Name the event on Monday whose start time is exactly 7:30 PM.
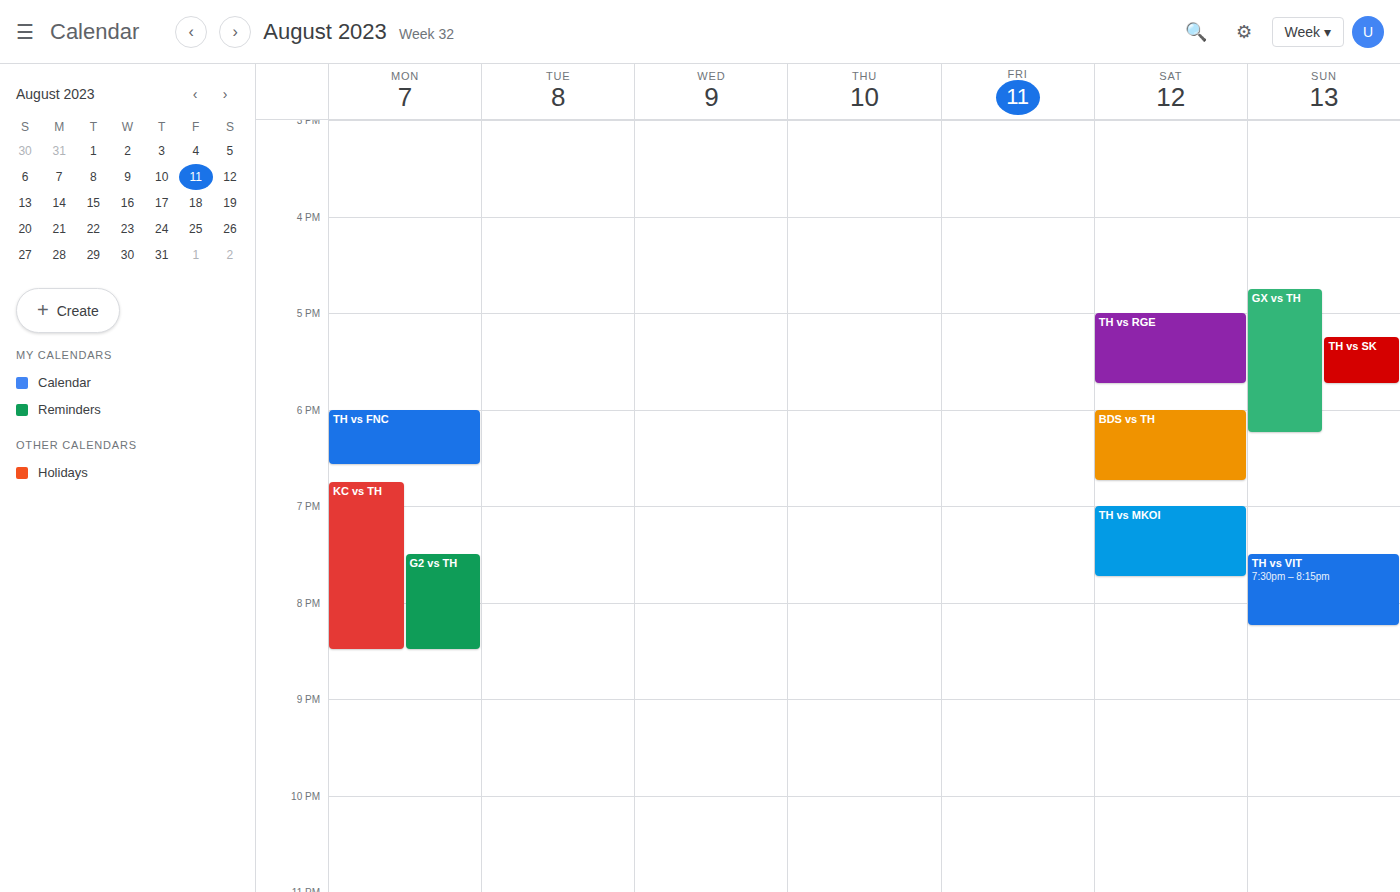
"G2 vs TH"